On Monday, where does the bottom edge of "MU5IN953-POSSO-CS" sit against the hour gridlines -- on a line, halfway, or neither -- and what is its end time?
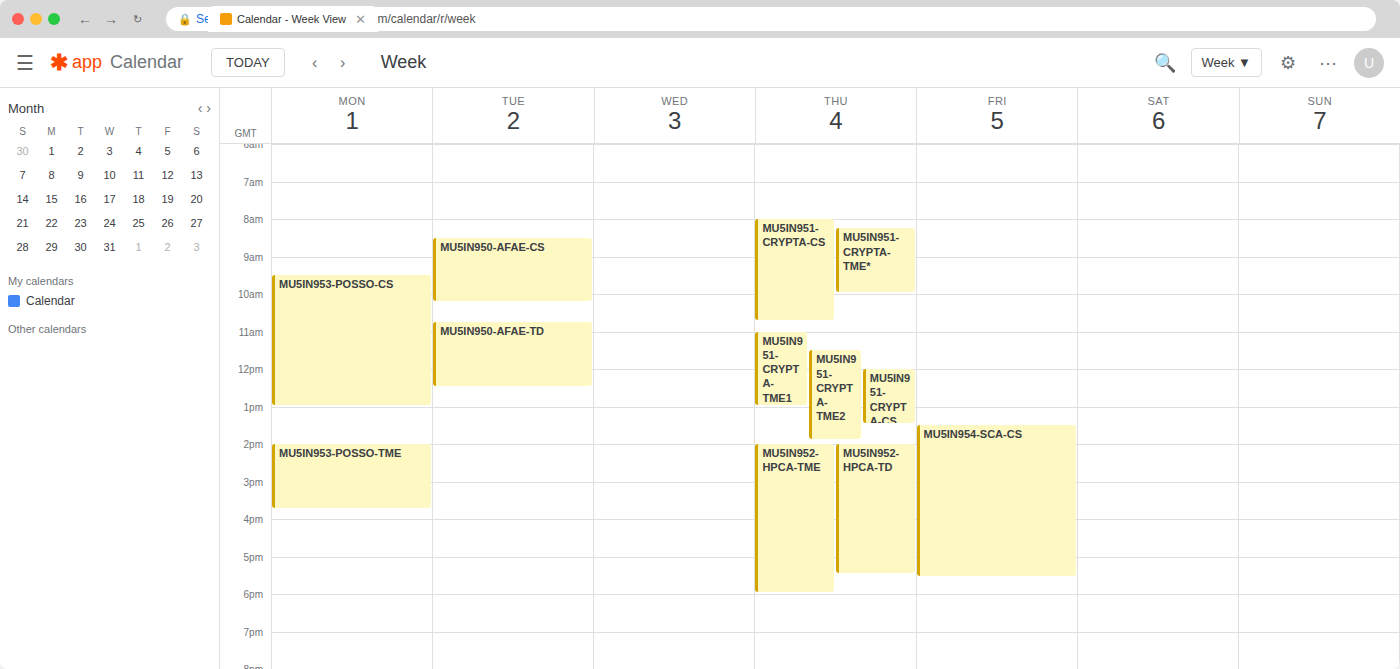
1:00 PM -- exactly on the 1 PM line.